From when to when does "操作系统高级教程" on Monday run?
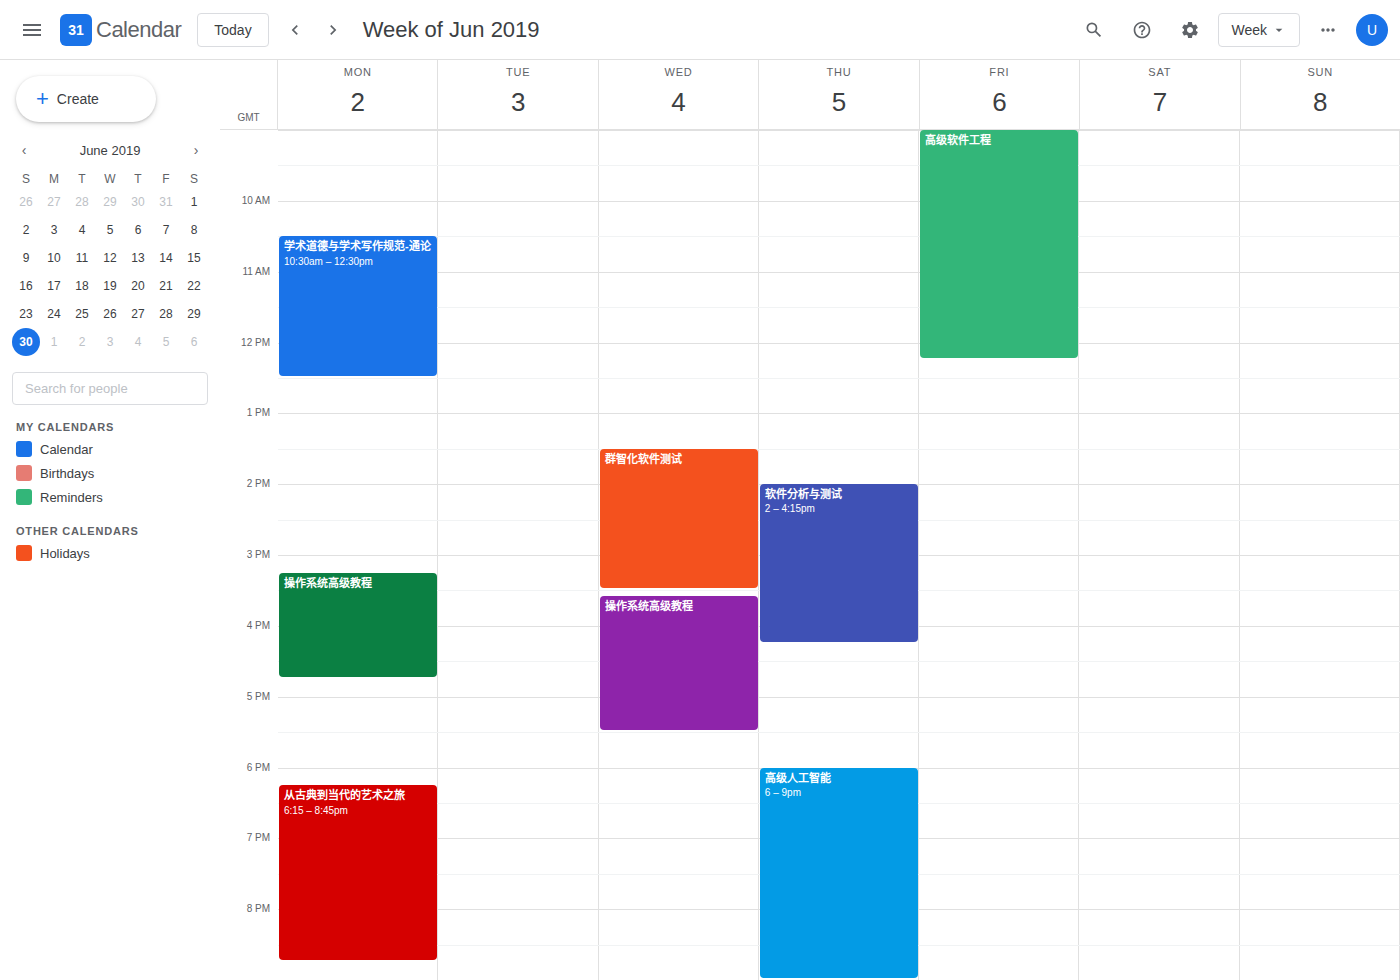
3:15 PM to 4:45 PM